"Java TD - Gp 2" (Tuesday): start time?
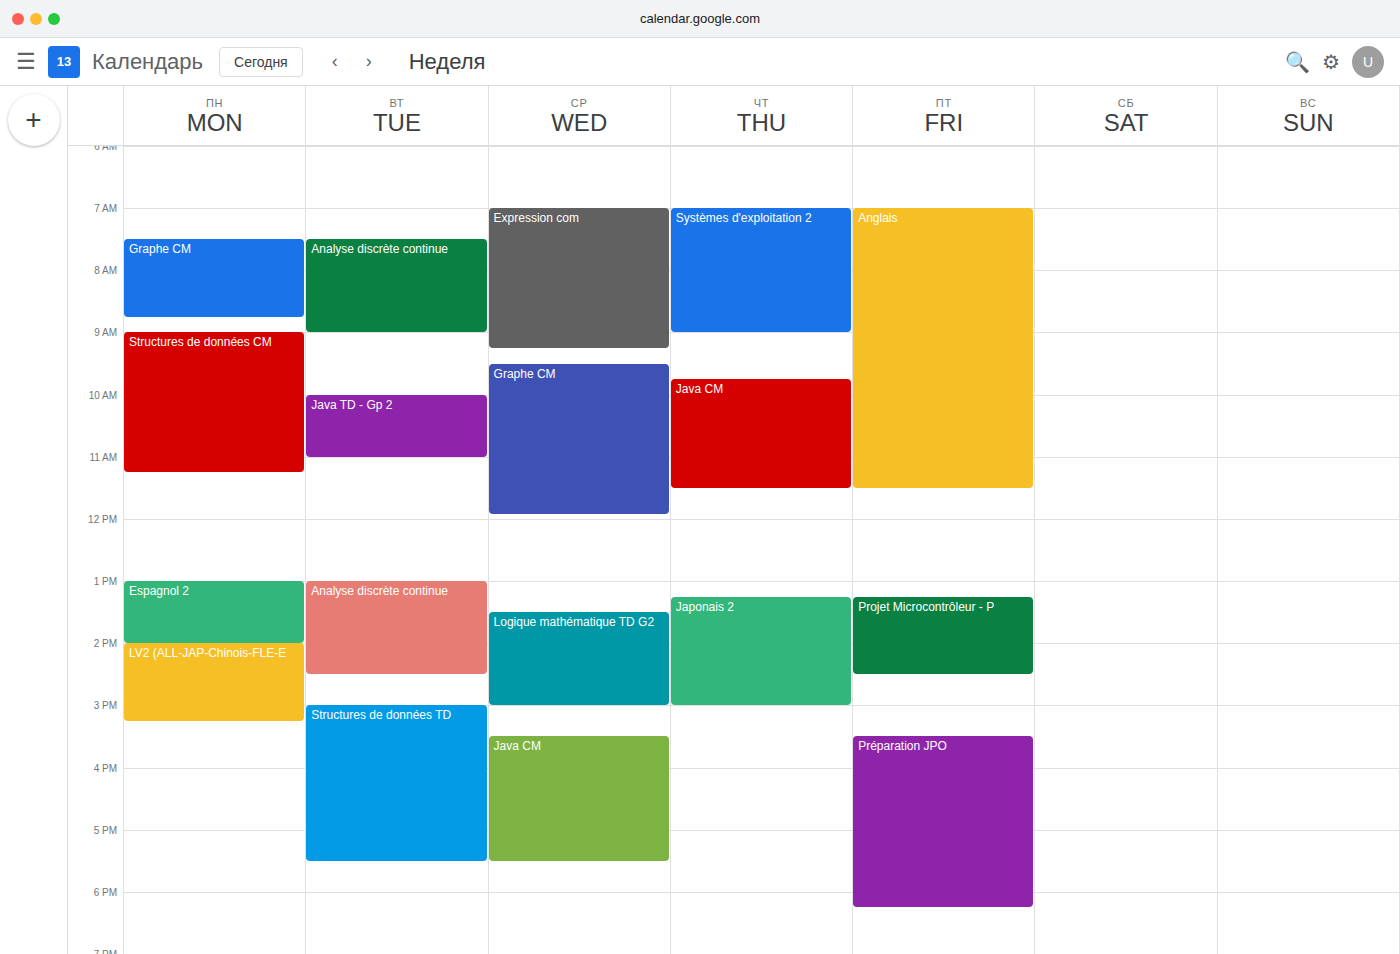
10:00 AM